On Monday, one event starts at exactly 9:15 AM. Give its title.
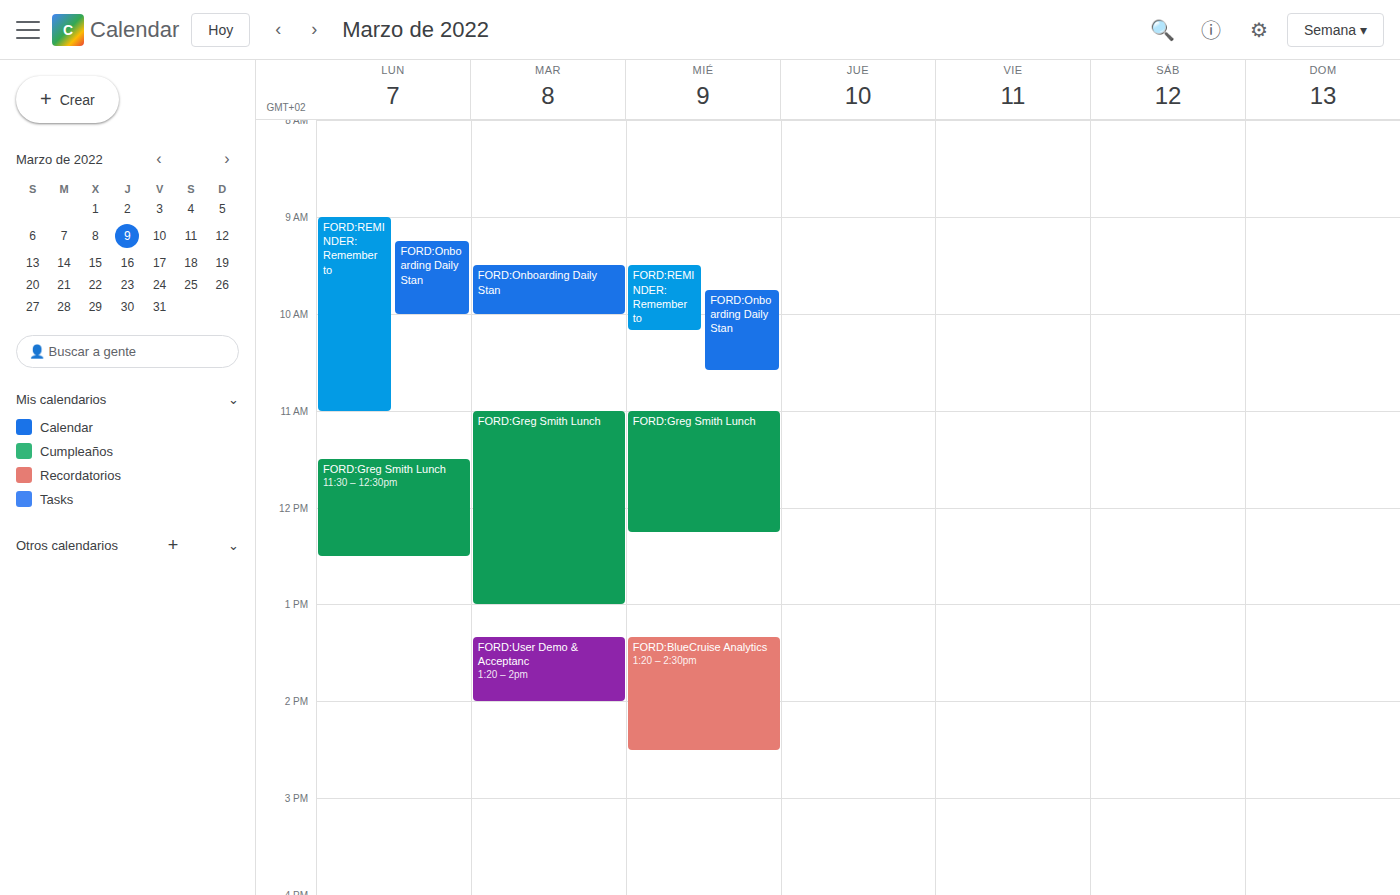
"FORD:Onboarding Daily Stan"